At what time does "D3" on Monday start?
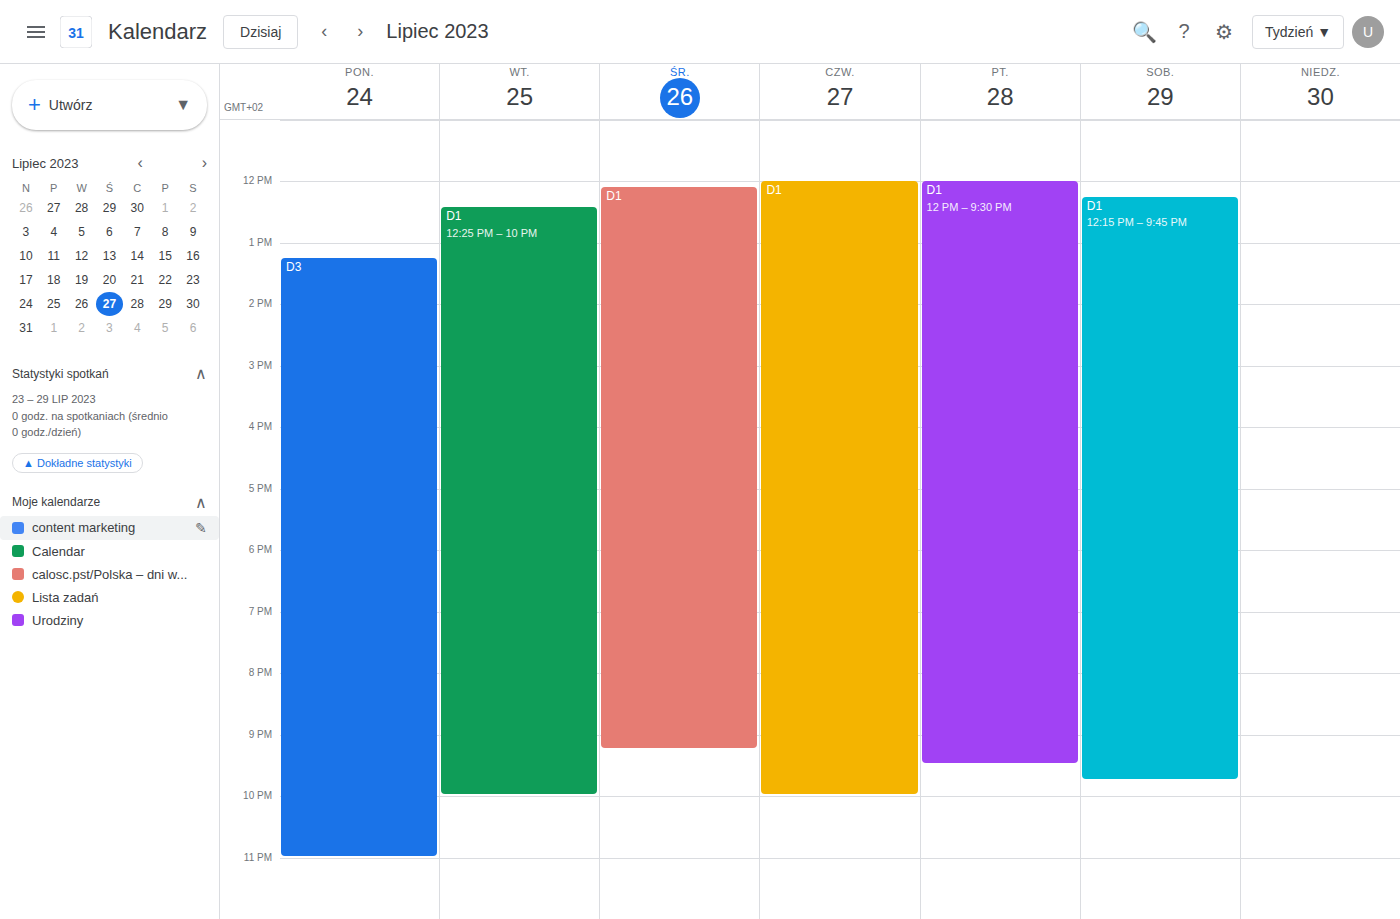
1:15 PM